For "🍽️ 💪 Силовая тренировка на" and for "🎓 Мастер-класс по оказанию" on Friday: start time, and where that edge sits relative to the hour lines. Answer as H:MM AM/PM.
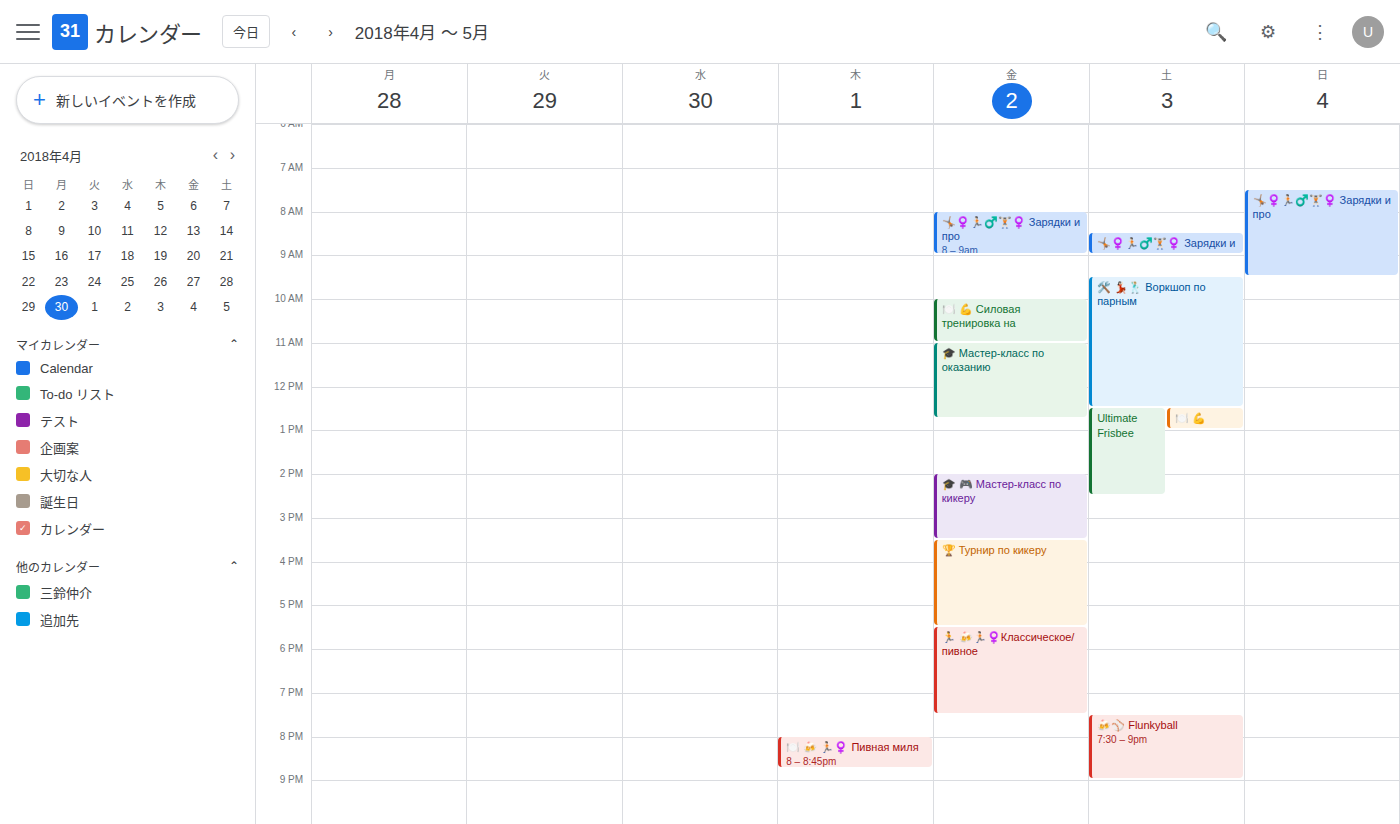
"🍽️ 💪 Силовая тренировка на": 10:00 AM, exactly on the 10 AM line. "🎓 Мастер-класс по оказанию": 11:00 AM, exactly on the 11 AM line.